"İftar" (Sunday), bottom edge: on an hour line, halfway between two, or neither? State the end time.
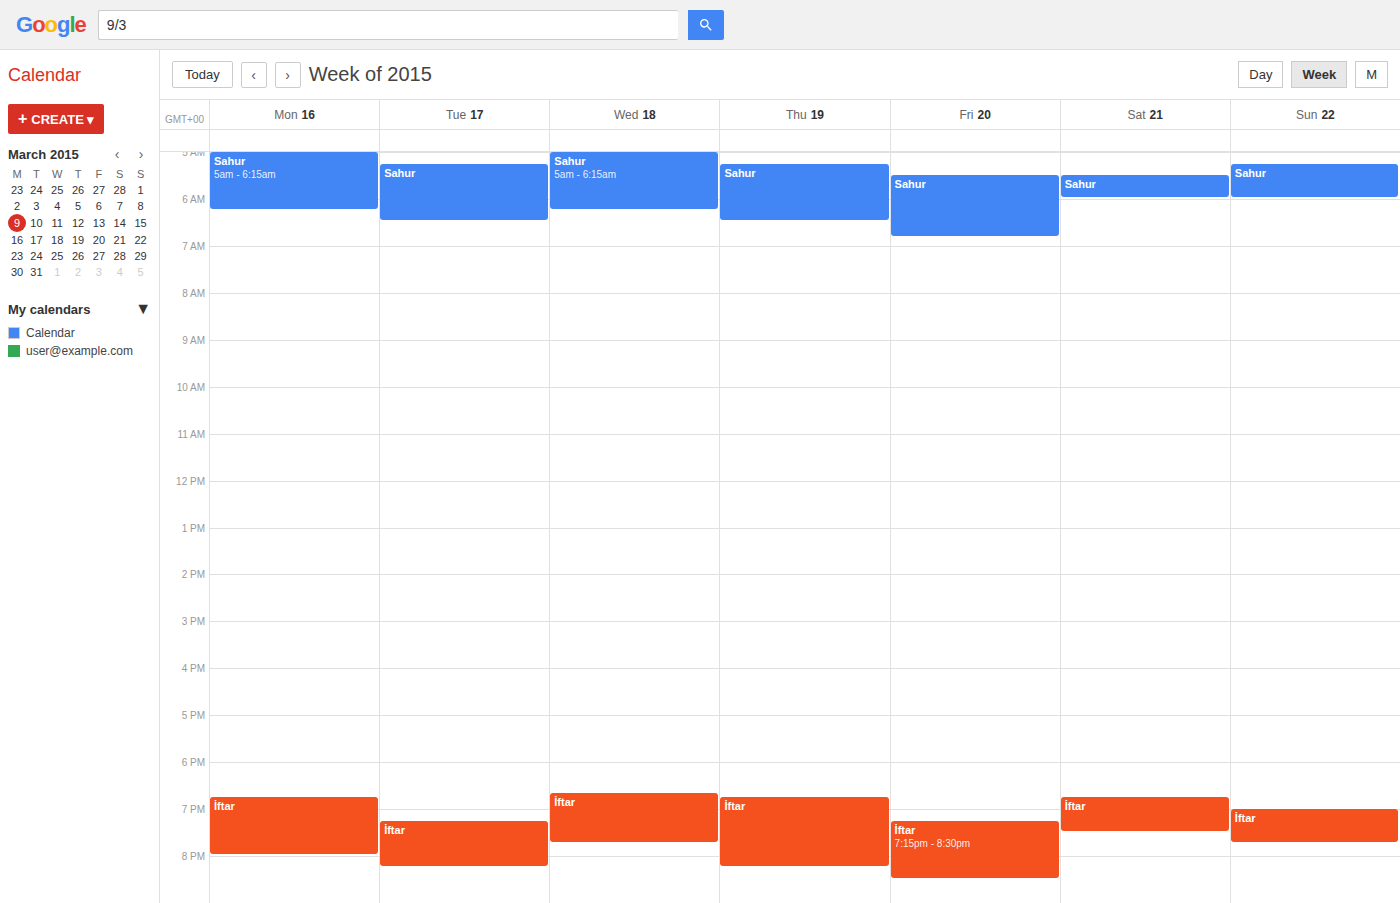
7:45 PM -- neither: three quarters of the way from the 7 PM line to the 8 PM line.